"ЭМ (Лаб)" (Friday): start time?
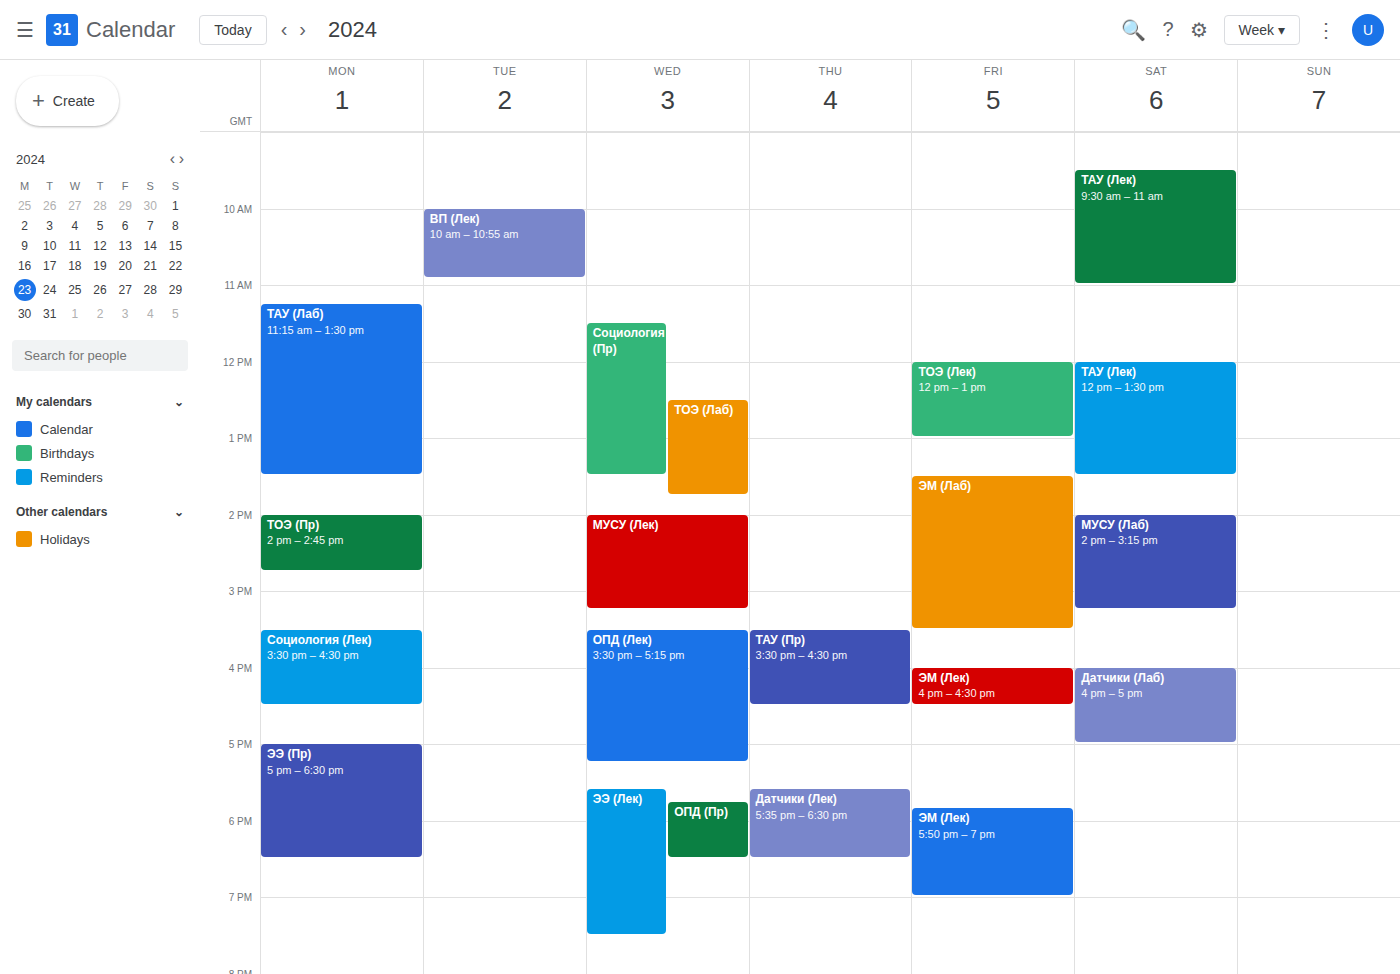
1:30 PM